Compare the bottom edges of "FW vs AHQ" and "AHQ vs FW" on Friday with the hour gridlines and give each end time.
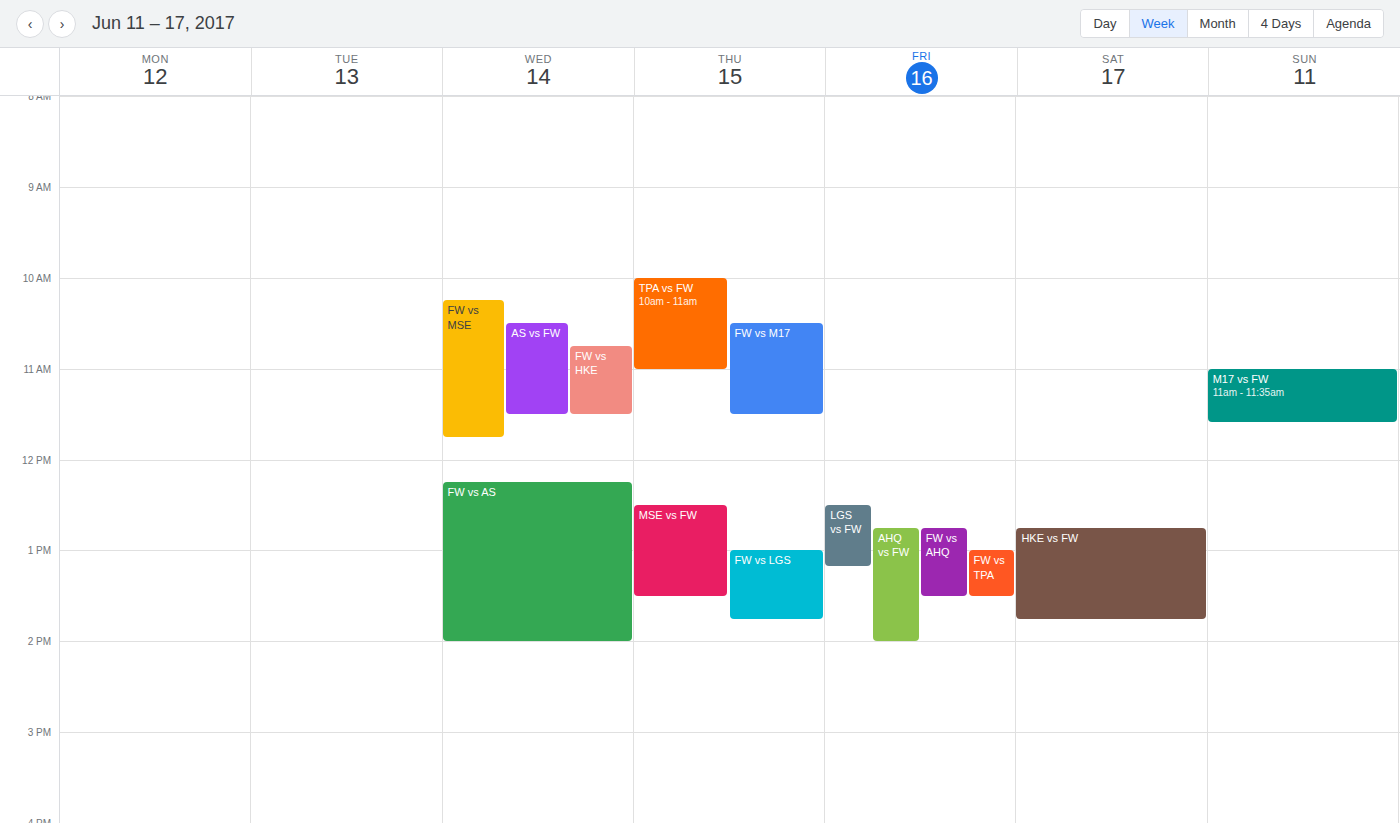
"FW vs AHQ": 1:30 PM, halfway between the 1 PM and 2 PM lines. "AHQ vs FW": 2:00 PM, exactly on the 2 PM line.